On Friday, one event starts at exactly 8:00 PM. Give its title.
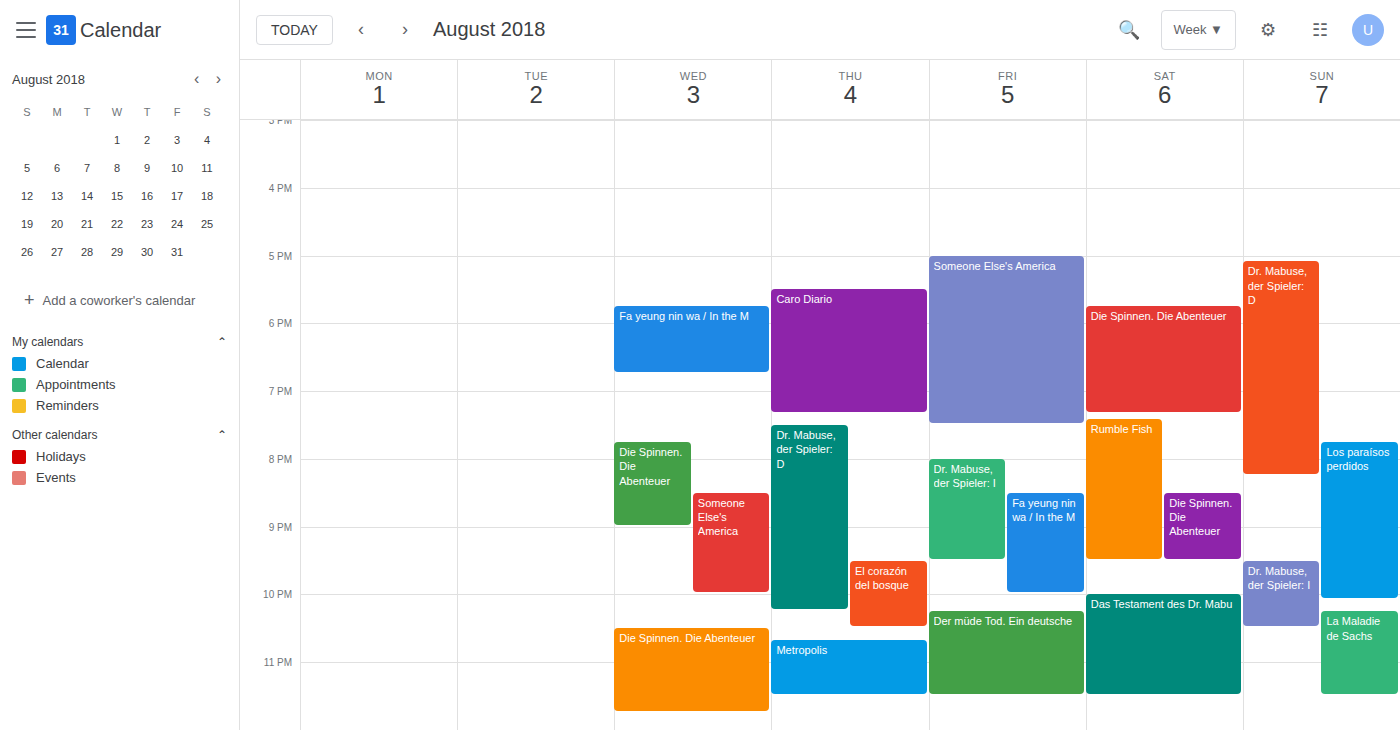
"Dr. Mabuse, der Spieler: I"